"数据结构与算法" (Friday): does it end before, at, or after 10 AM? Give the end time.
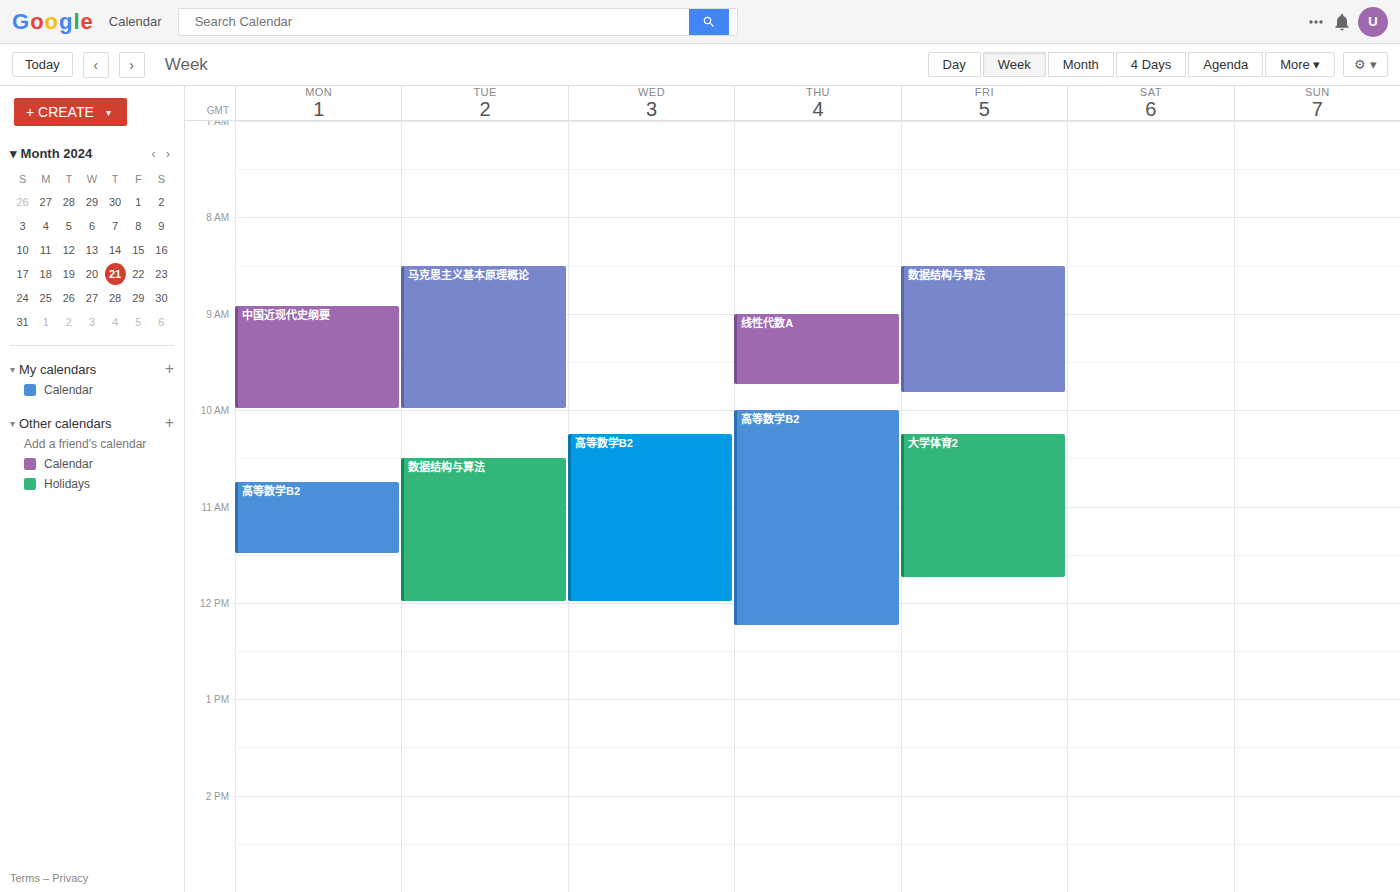
9:50 AM -- before 10 AM, 10 minutes above the 10 AM line.